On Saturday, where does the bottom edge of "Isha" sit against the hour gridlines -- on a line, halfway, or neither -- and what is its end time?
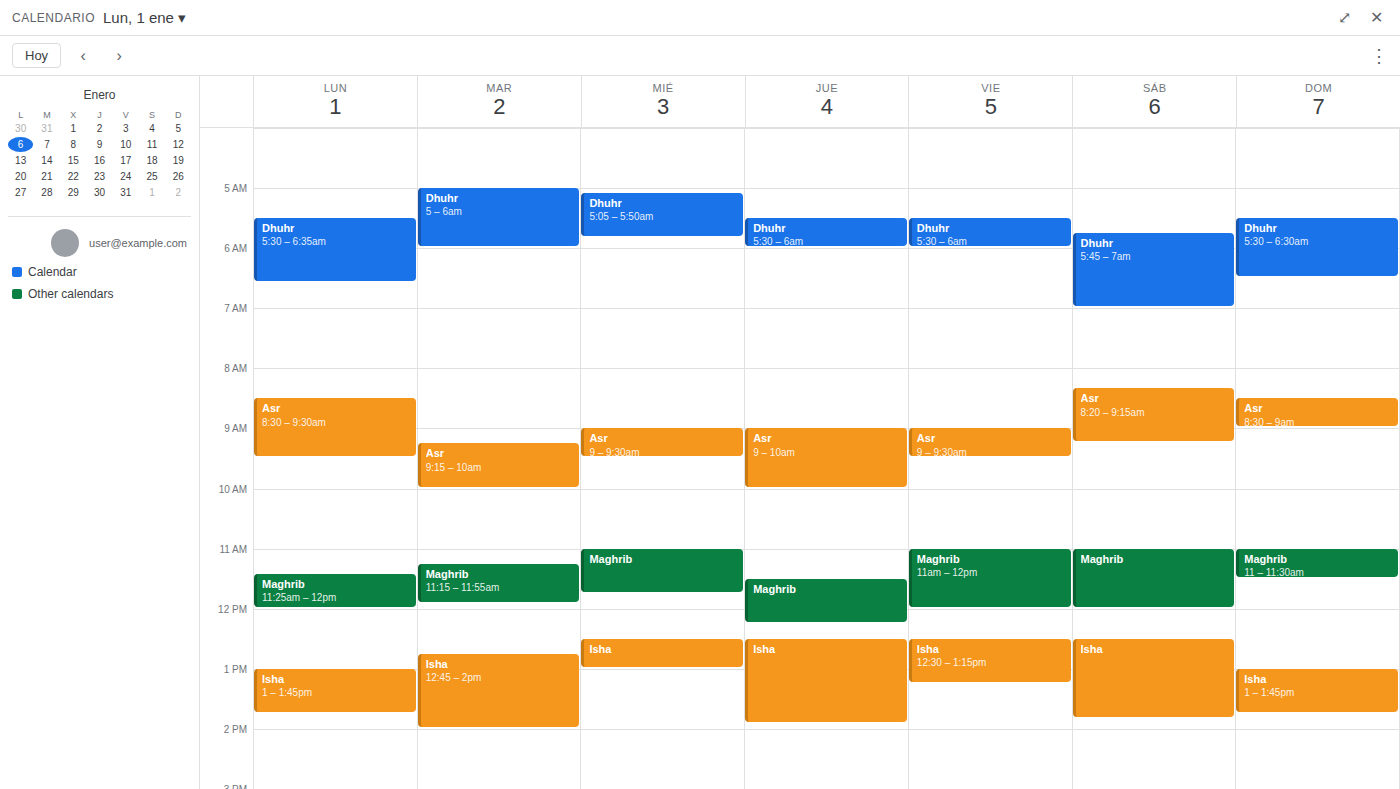
1:50 PM -- neither: 50 minutes below the 1 PM line and 10 minutes above the 2 PM line.